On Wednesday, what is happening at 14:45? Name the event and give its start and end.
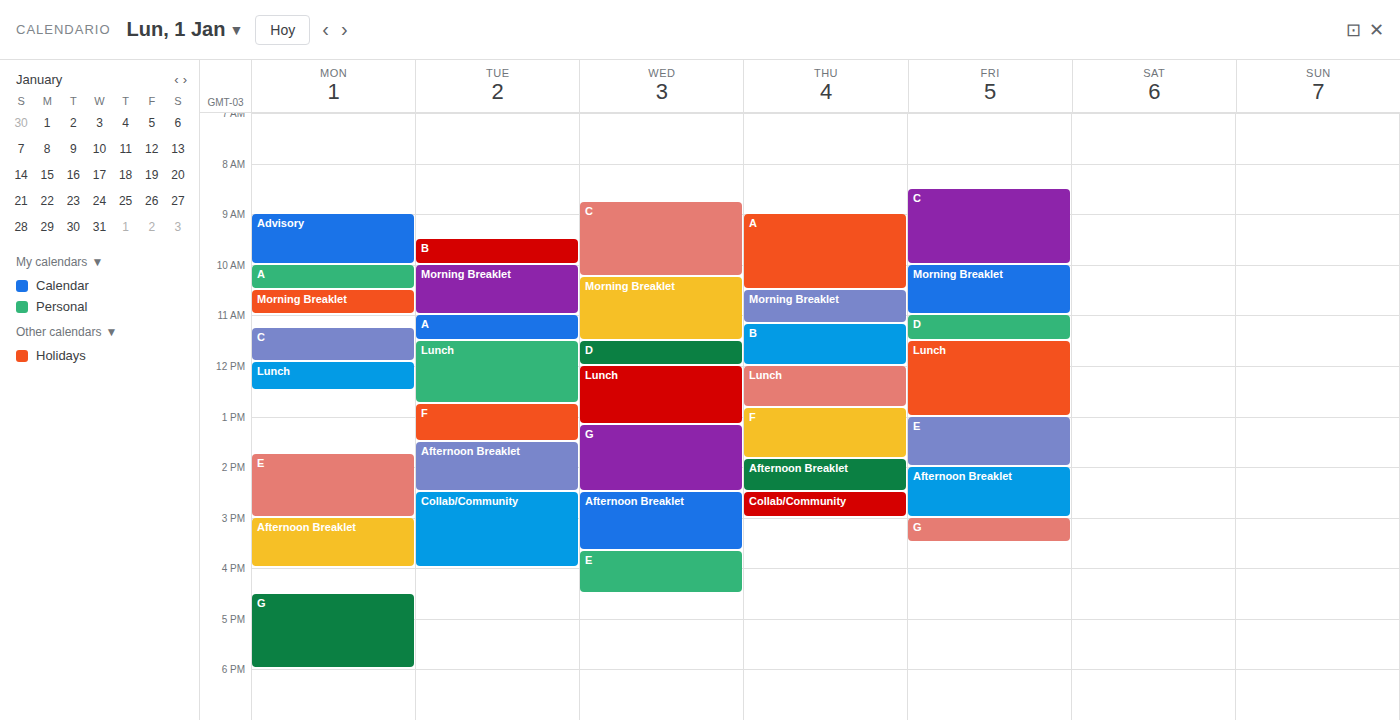
"Afternoon Breaklet", 14:30 to 15:40